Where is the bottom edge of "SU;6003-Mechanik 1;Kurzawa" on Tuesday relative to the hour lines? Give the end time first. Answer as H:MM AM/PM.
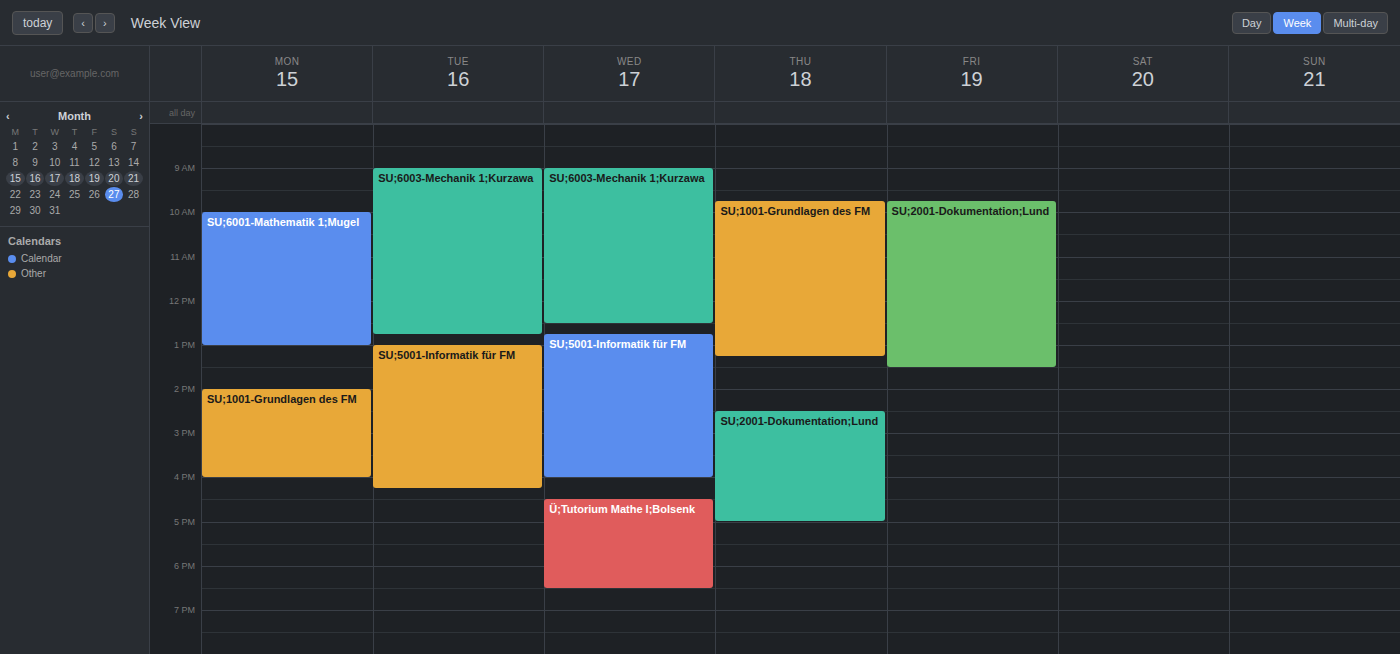
12:45 PM -- neither: three quarters of the way from the 12 PM line to the 1 PM line.